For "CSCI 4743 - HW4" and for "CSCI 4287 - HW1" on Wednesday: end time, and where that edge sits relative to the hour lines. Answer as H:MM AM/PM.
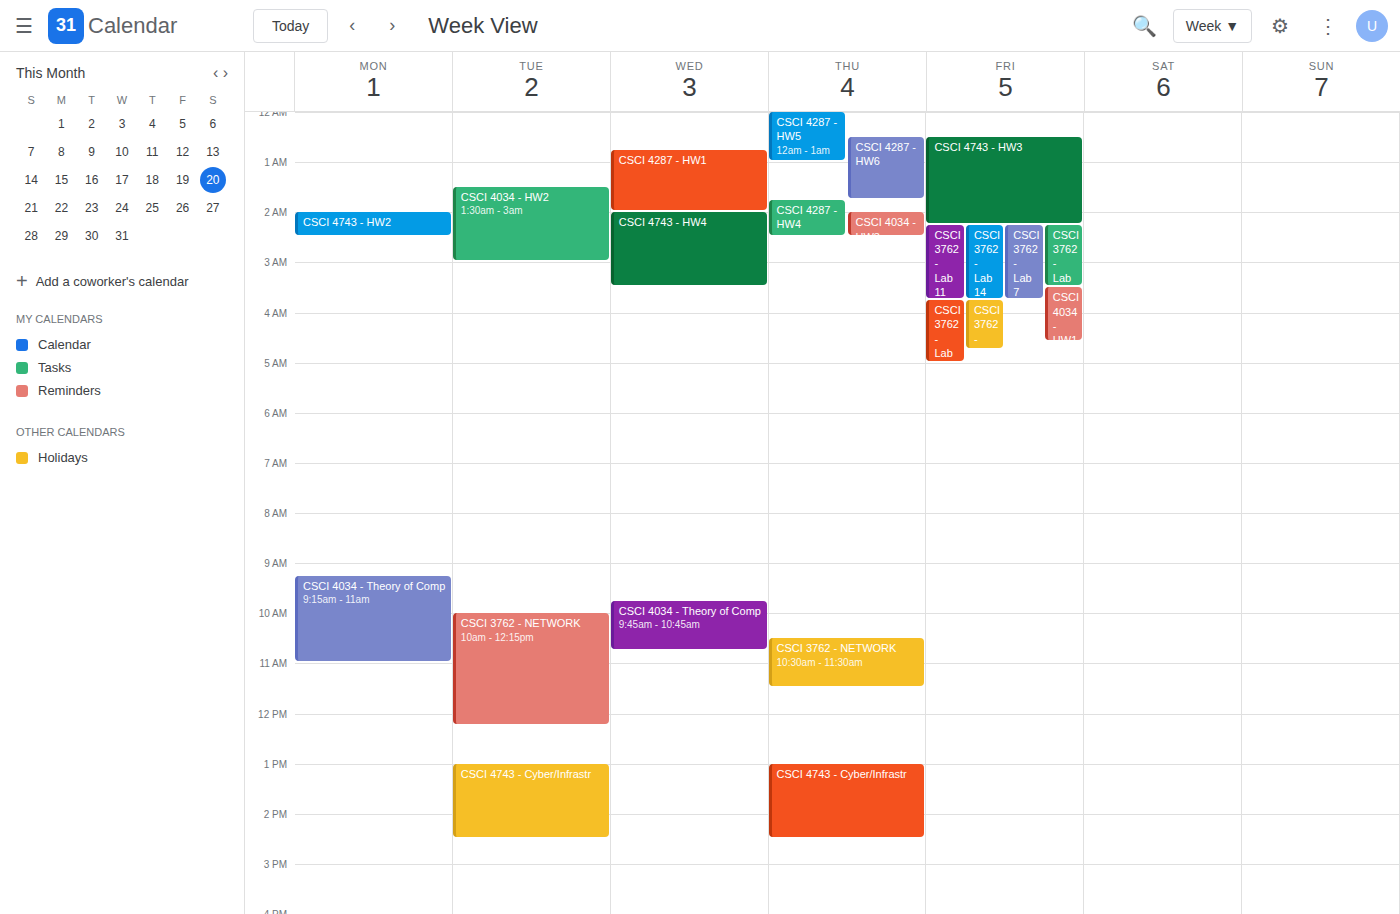
"CSCI 4743 - HW4": 3:30 AM, halfway between the 3 AM and 4 AM lines. "CSCI 4287 - HW1": 2:00 AM, exactly on the 2 AM line.